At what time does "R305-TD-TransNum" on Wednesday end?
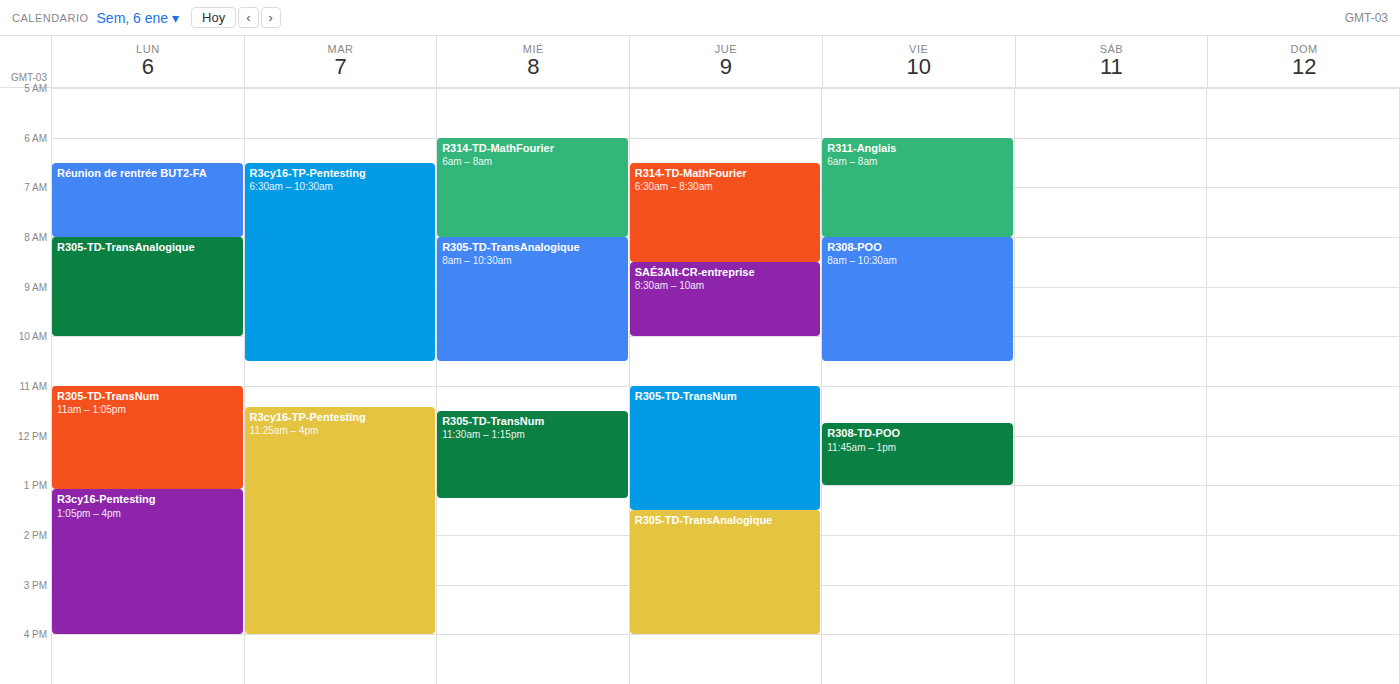
1:15 PM